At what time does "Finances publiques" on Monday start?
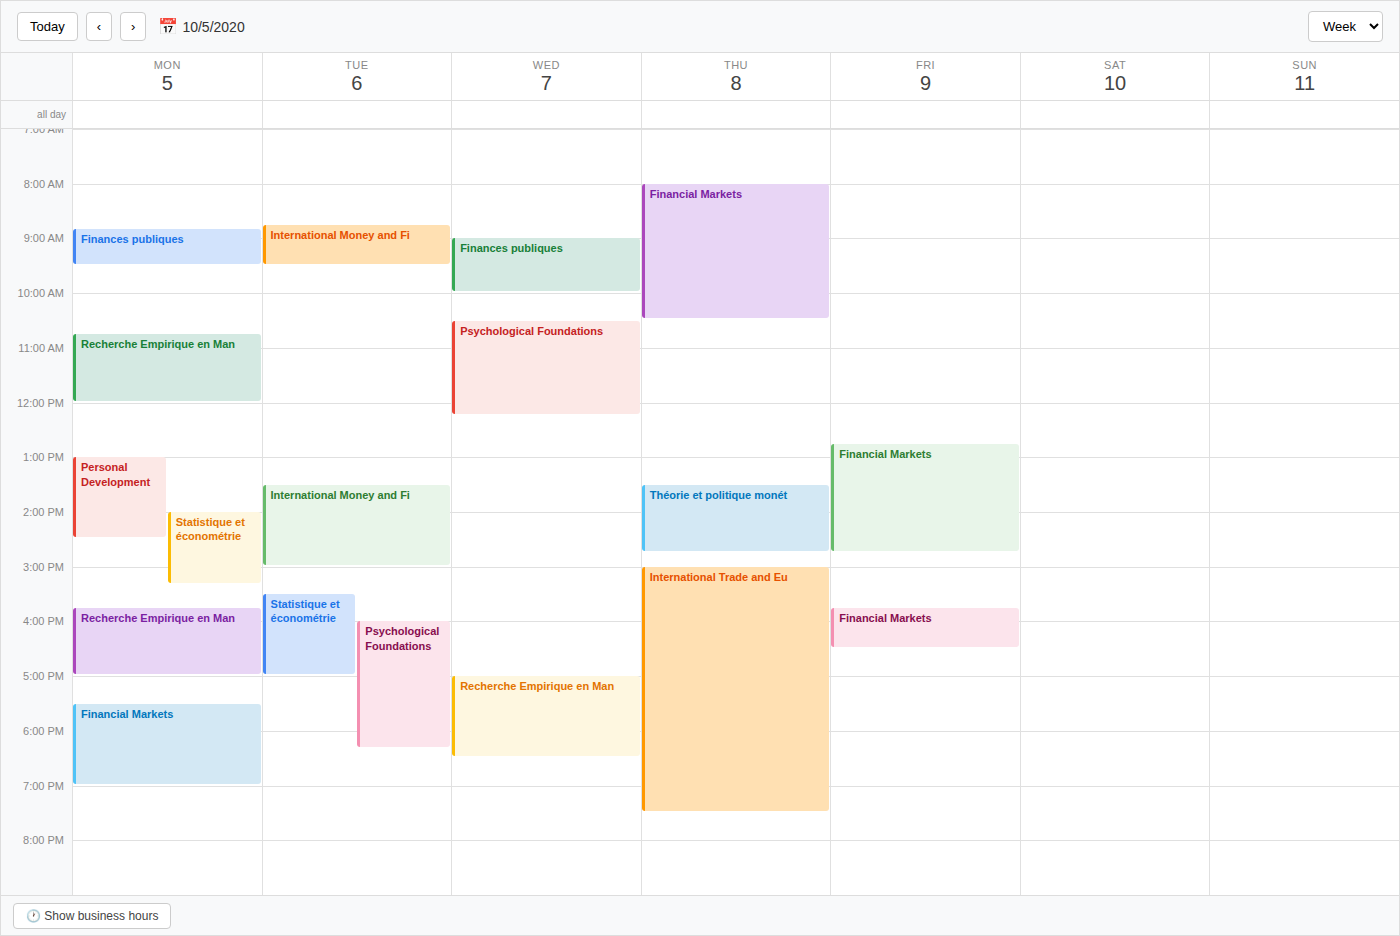
8:50 AM